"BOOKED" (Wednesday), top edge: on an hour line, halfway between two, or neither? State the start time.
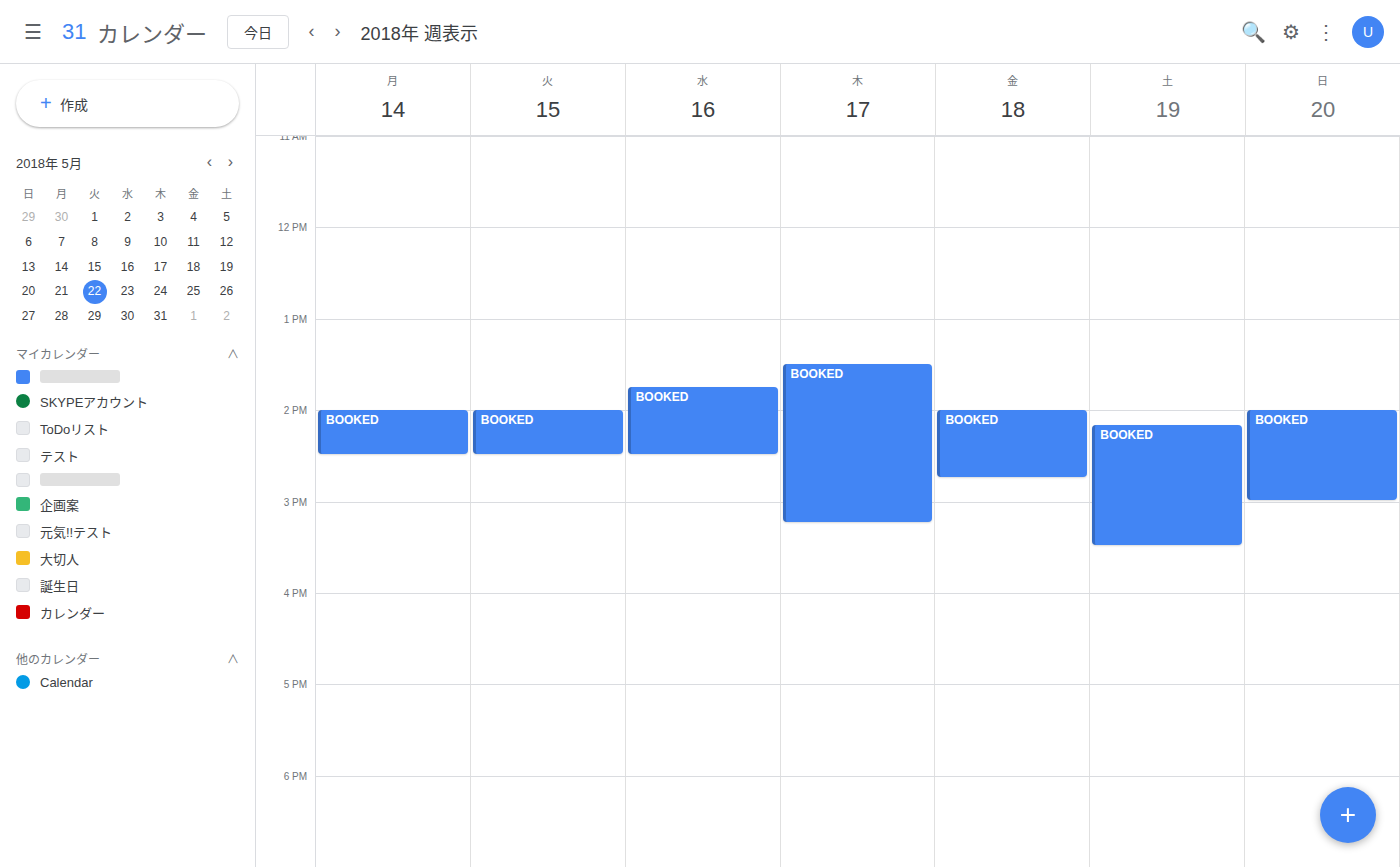
1:45 PM -- neither: three quarters of the way from the 1 PM line to the 2 PM line.